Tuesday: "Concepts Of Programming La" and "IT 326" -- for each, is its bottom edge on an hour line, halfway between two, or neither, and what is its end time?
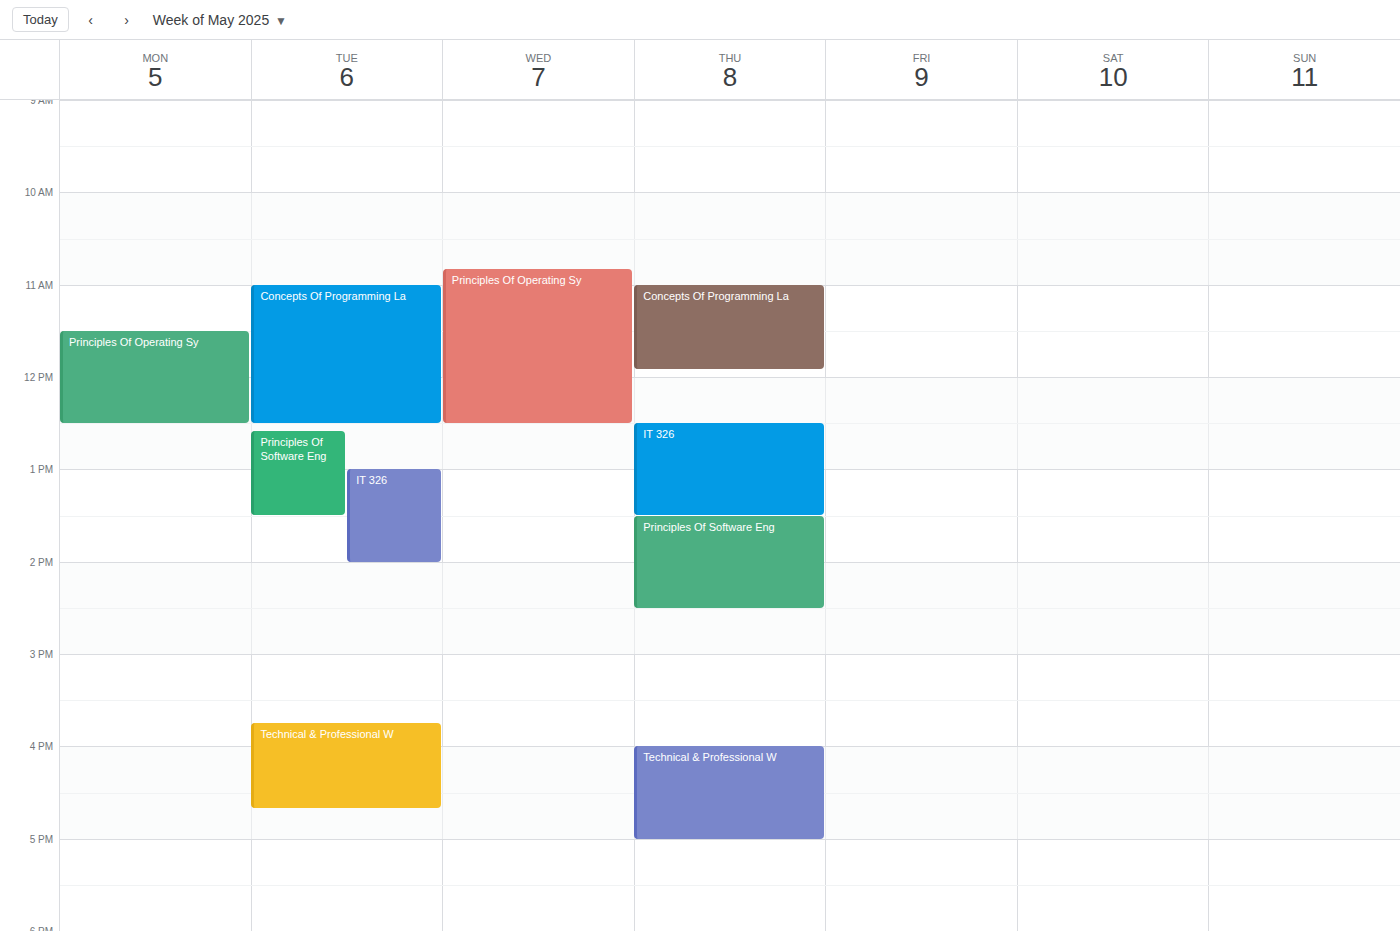
"Concepts Of Programming La": 12:30 PM, halfway between the 12 PM and 1 PM lines. "IT 326": 2:00 PM, exactly on the 2 PM line.